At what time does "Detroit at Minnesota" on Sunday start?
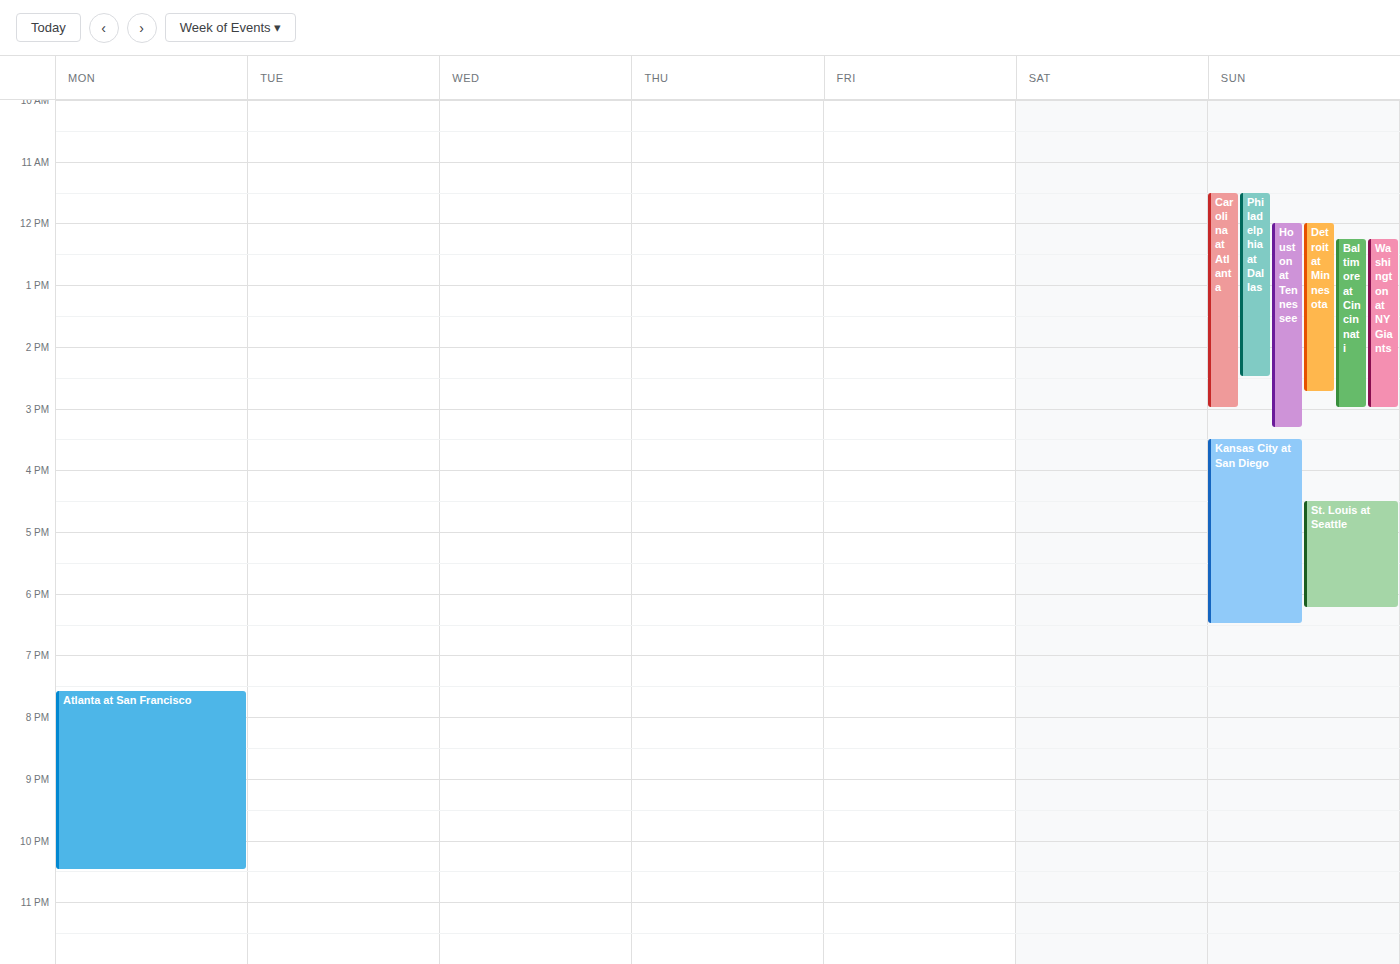
12:00 PM